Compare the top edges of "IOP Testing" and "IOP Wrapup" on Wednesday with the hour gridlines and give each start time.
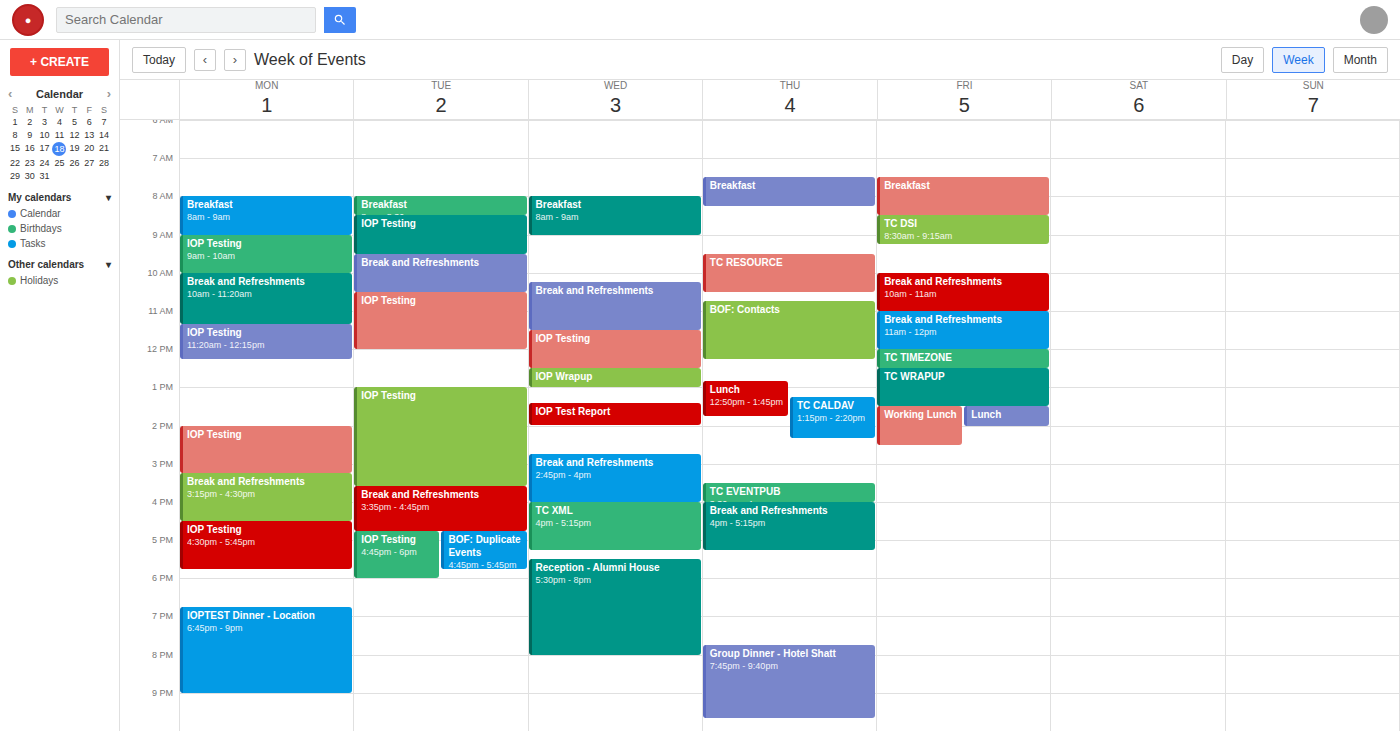
"IOP Testing": 11:30 AM, halfway between the 11 AM and 12 PM lines. "IOP Wrapup": 12:30 PM, halfway between the 12 PM and 1 PM lines.